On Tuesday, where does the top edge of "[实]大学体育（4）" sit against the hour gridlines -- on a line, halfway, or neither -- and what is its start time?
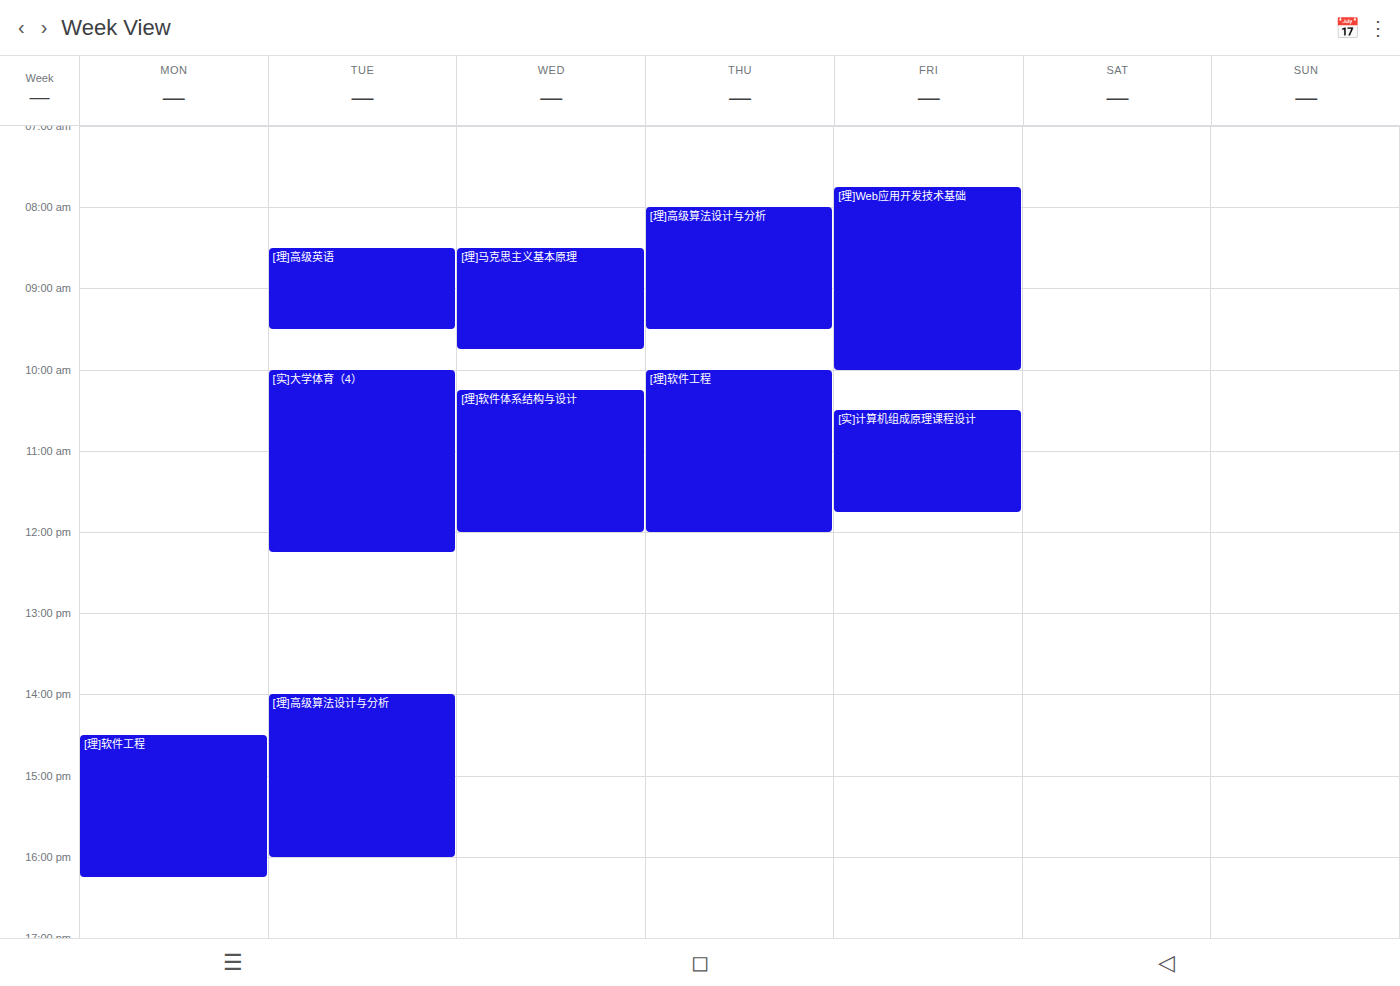
10:00 -- exactly on the 10:00 line.